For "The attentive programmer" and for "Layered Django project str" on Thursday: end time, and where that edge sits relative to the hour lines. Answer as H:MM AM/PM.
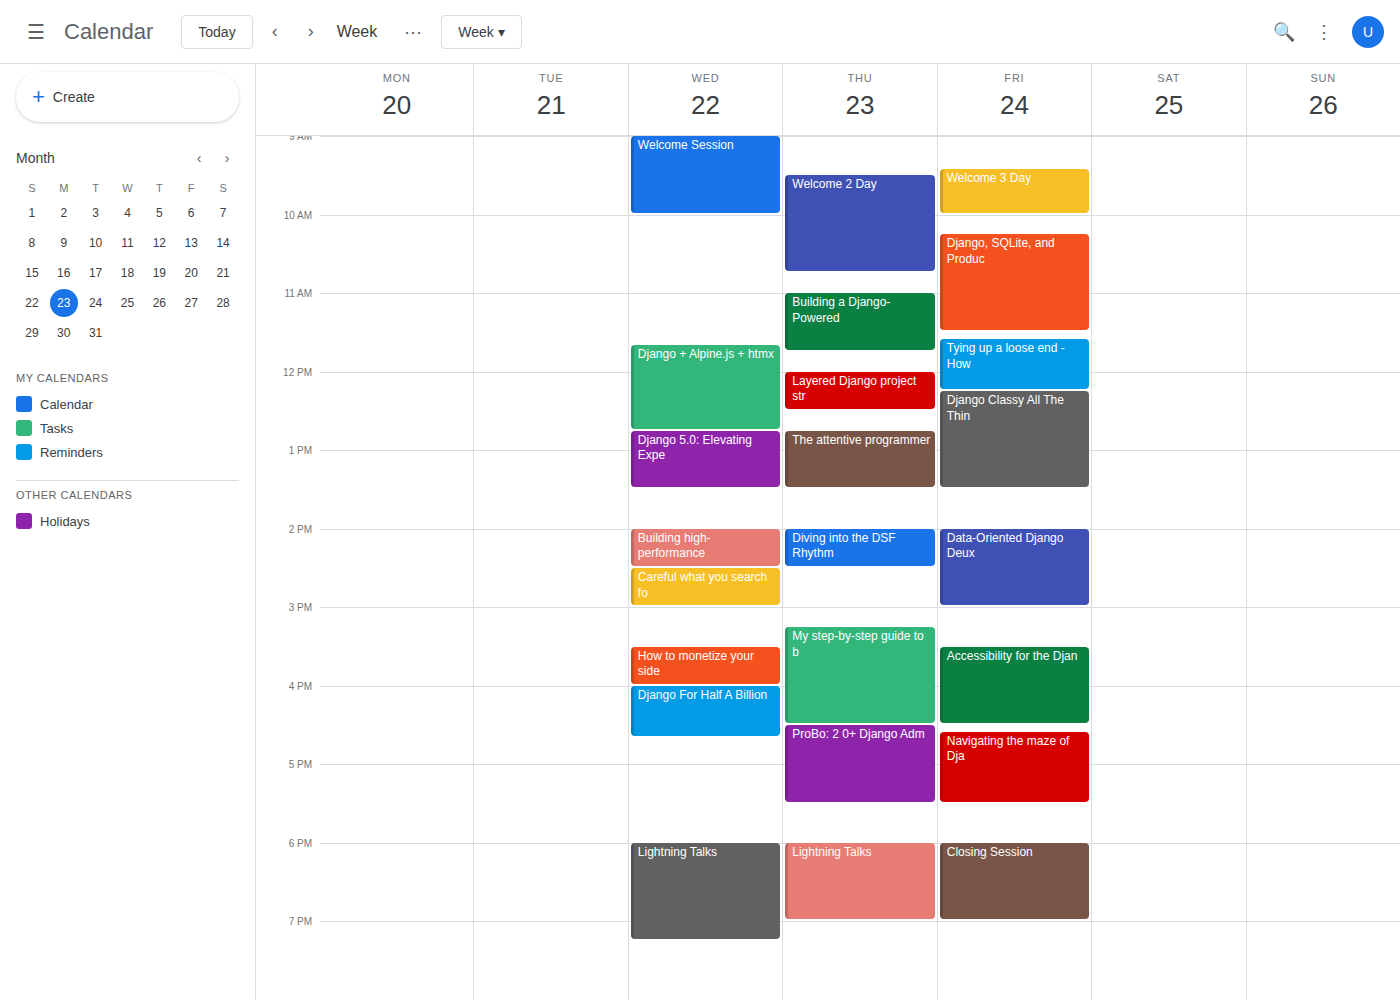
"The attentive programmer": 1:30 PM, halfway between the 1 PM and 2 PM lines. "Layered Django project str": 12:30 PM, halfway between the 12 PM and 1 PM lines.